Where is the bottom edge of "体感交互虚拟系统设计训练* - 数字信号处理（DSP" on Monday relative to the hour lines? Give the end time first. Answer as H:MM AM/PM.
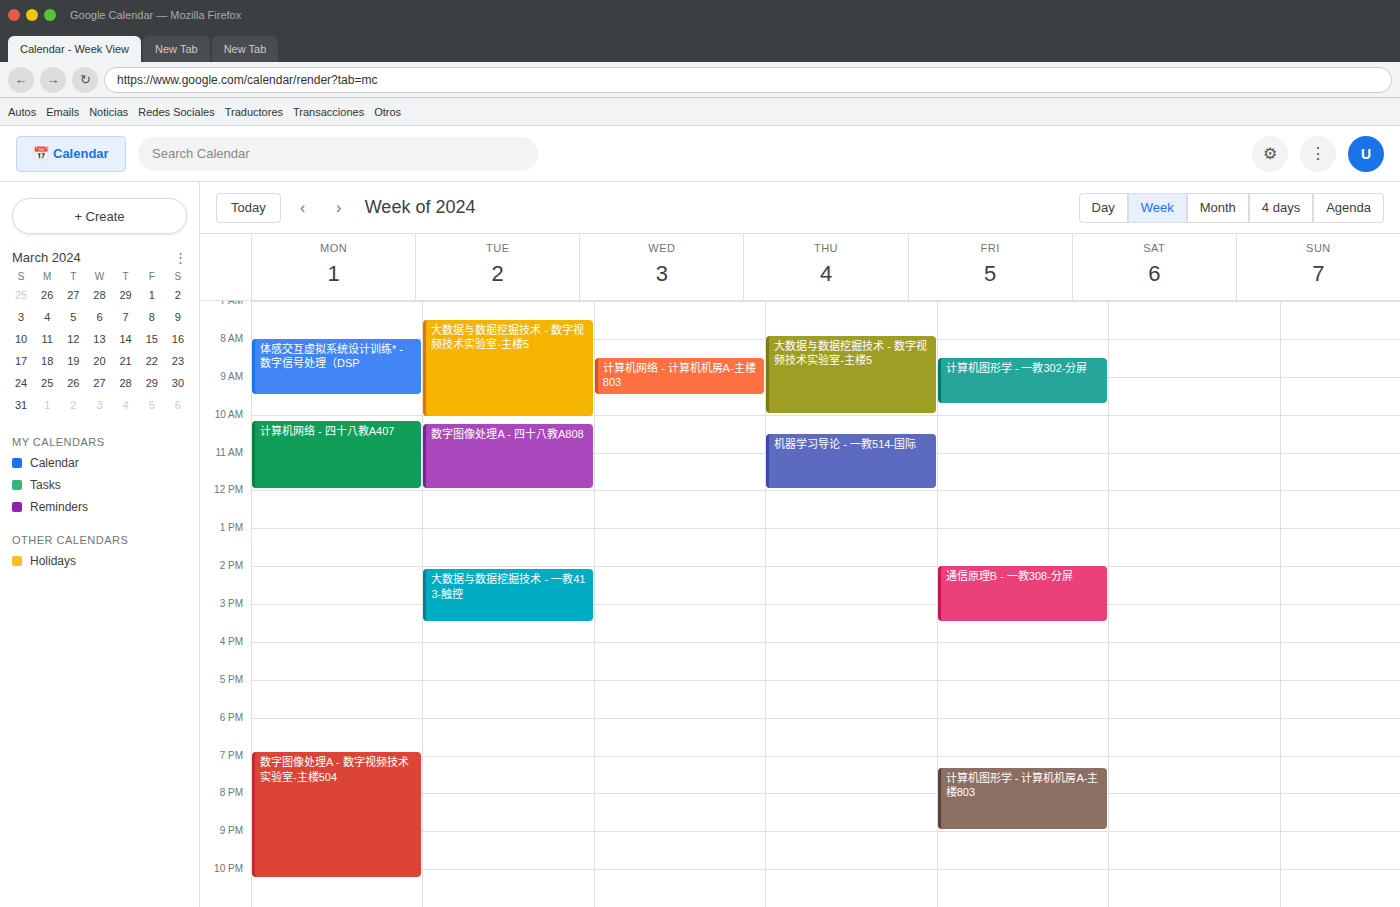
9:30 AM -- halfway between the 9 AM and 10 AM lines.